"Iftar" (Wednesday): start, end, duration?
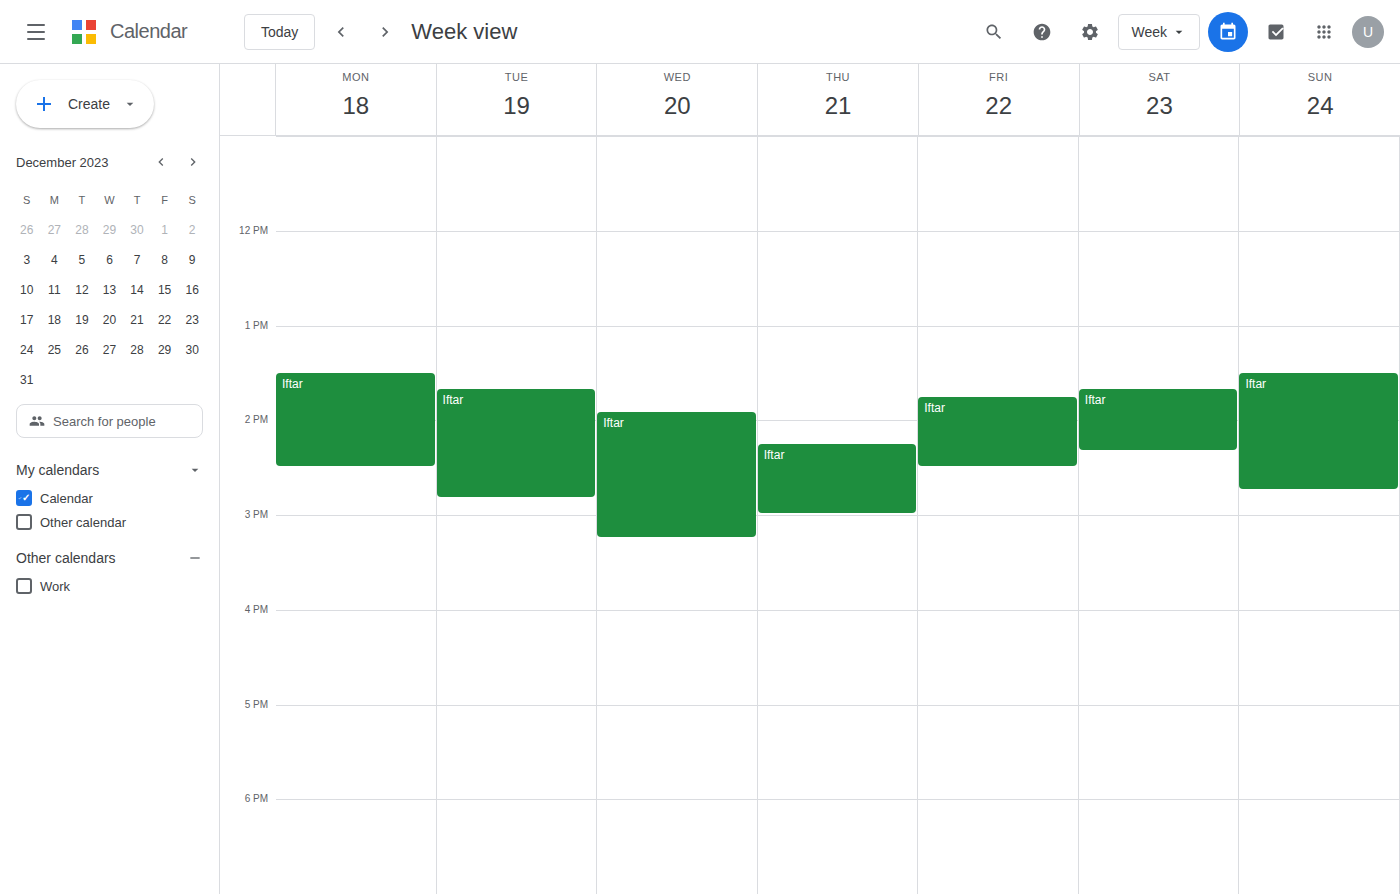
1:55 PM to 3:15 PM, 1 hour 20 minutes